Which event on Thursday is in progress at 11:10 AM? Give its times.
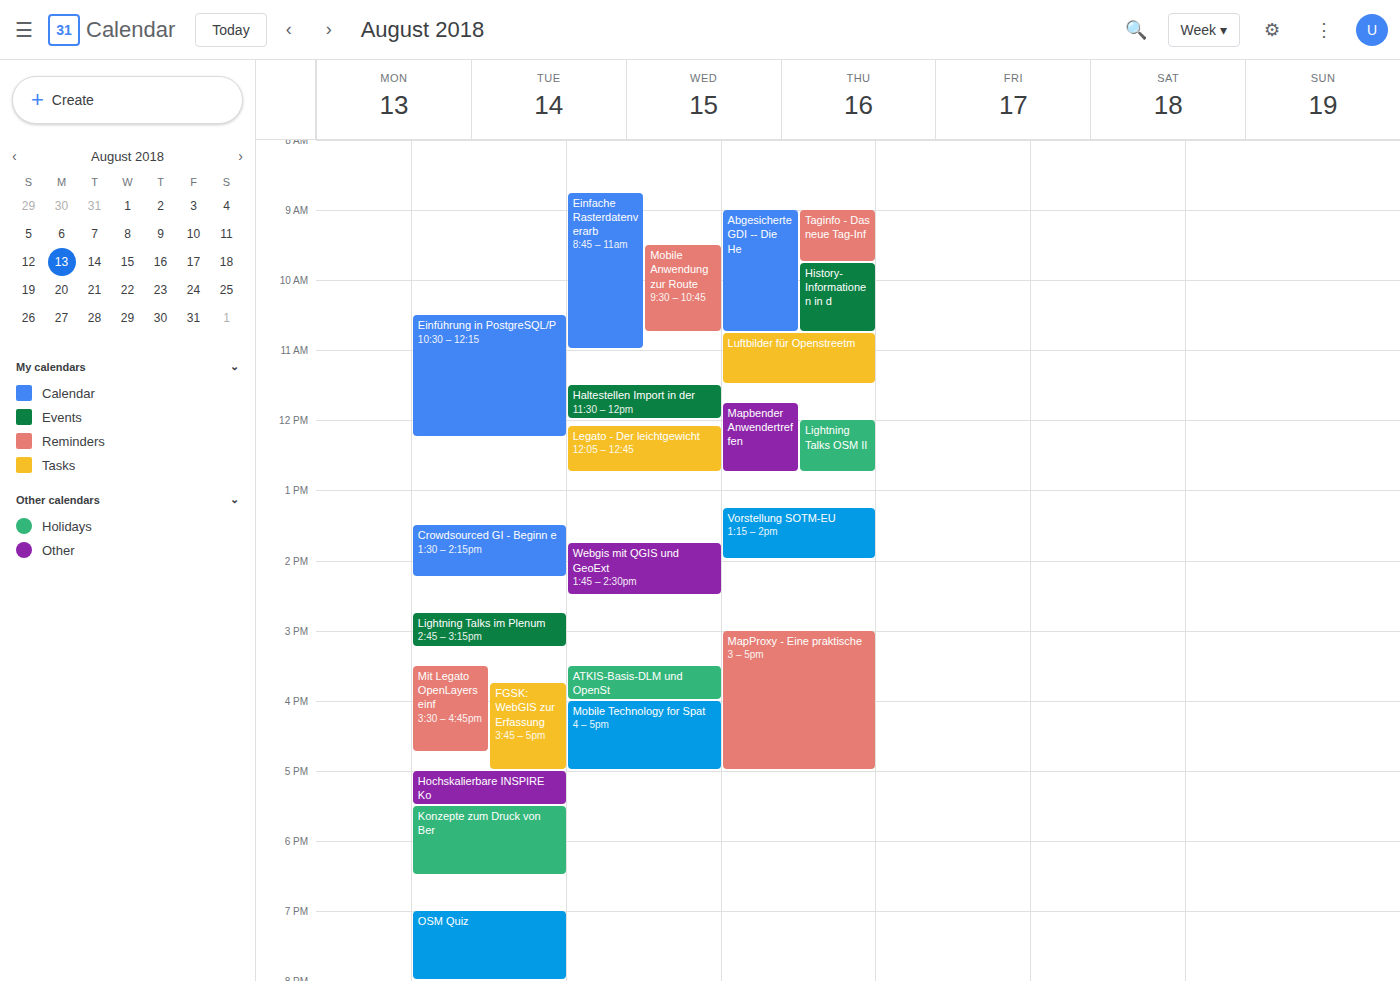
"Luftbilder für Openstreetm", 10:45 AM to 11:30 AM